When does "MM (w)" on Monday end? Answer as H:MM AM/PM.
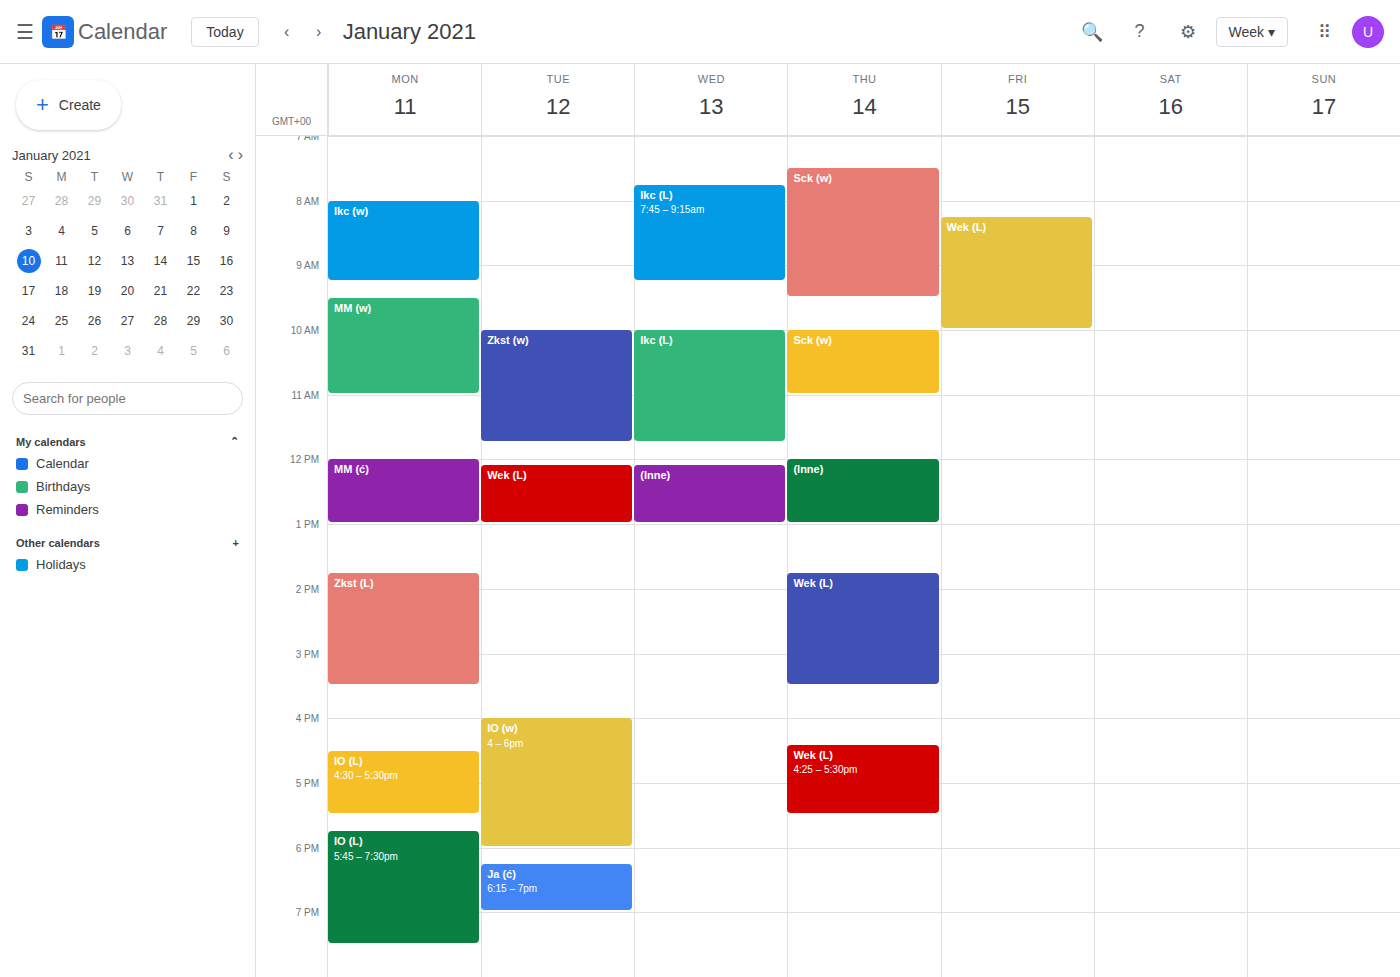
11:00 AM